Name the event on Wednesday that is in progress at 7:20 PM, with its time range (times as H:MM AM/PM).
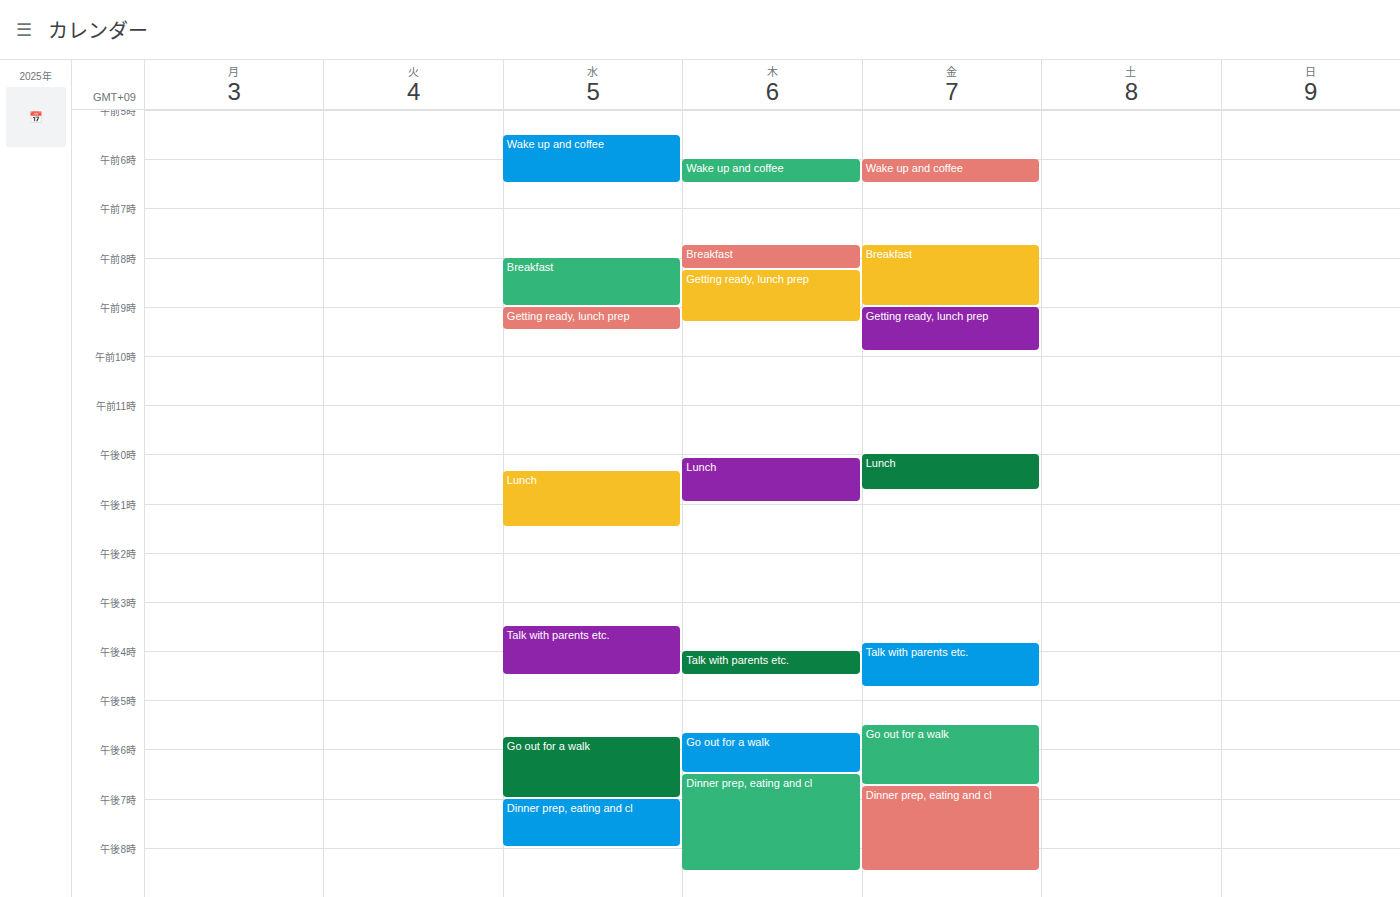
"Dinner prep, eating and cl", 7:00 PM to 8:00 PM